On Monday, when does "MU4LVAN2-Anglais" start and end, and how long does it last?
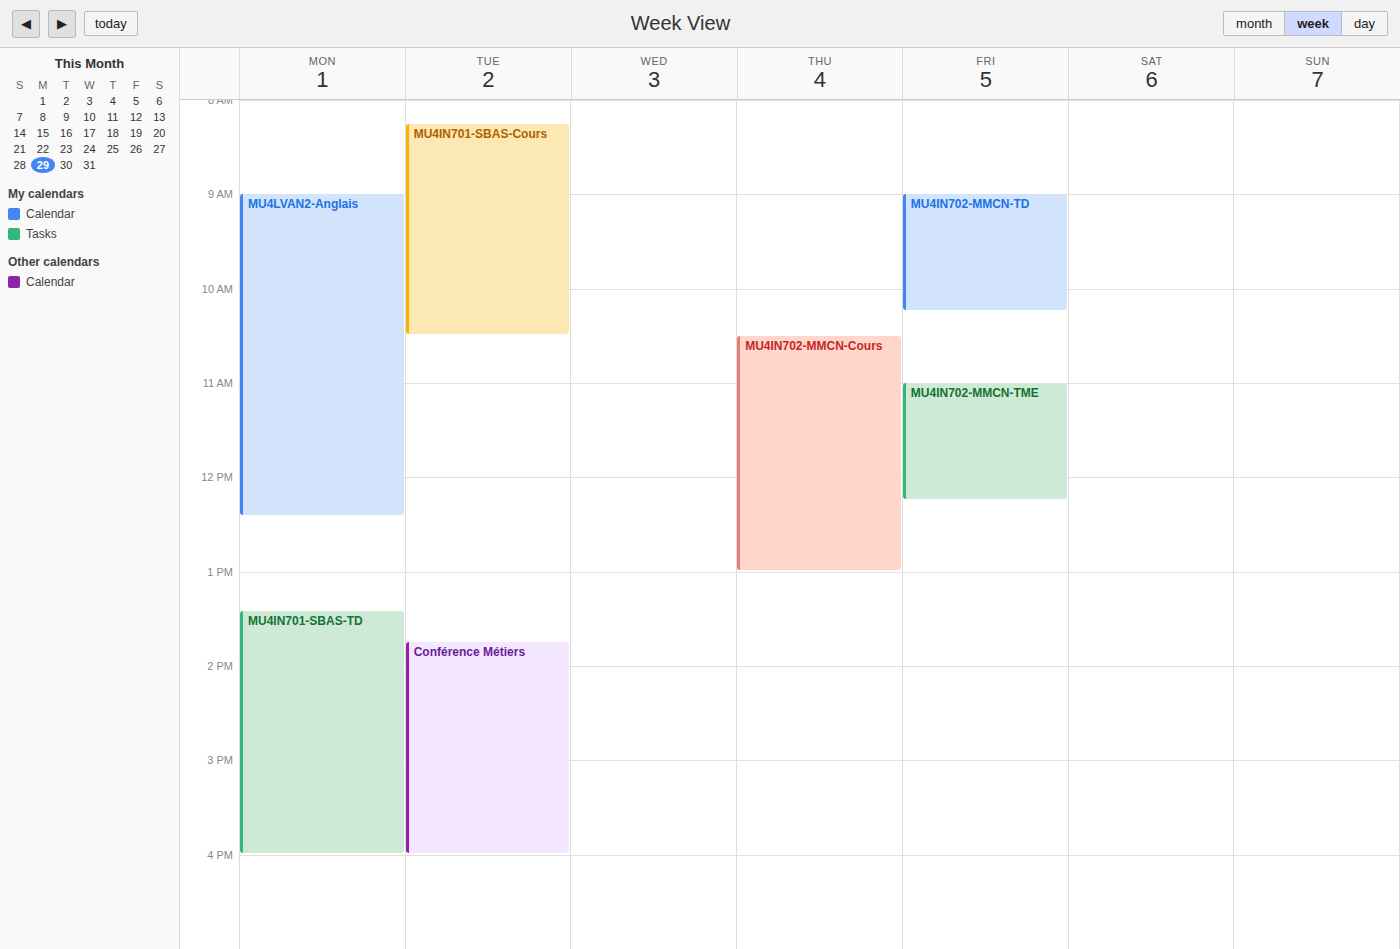
9:00 AM to 12:25 PM, 3 hours 25 minutes